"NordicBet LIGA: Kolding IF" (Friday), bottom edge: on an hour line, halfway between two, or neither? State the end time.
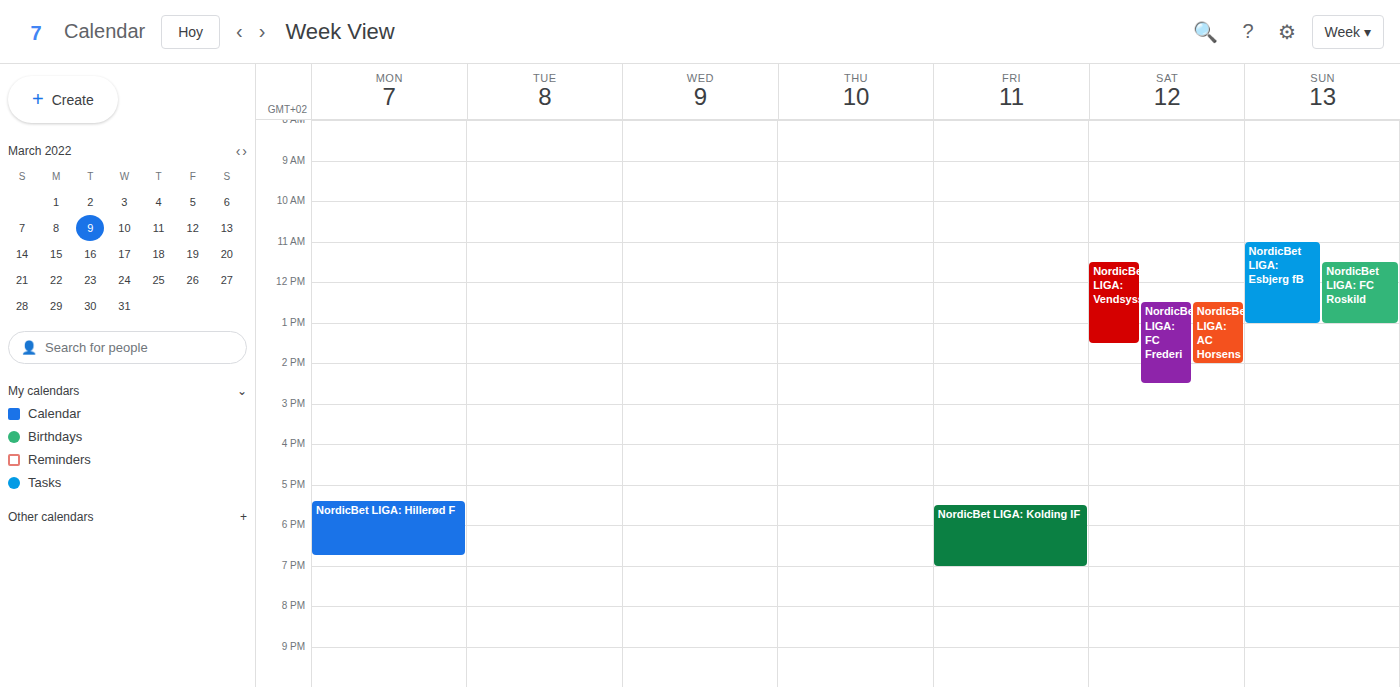
7:00 PM -- exactly on the 7 PM line.